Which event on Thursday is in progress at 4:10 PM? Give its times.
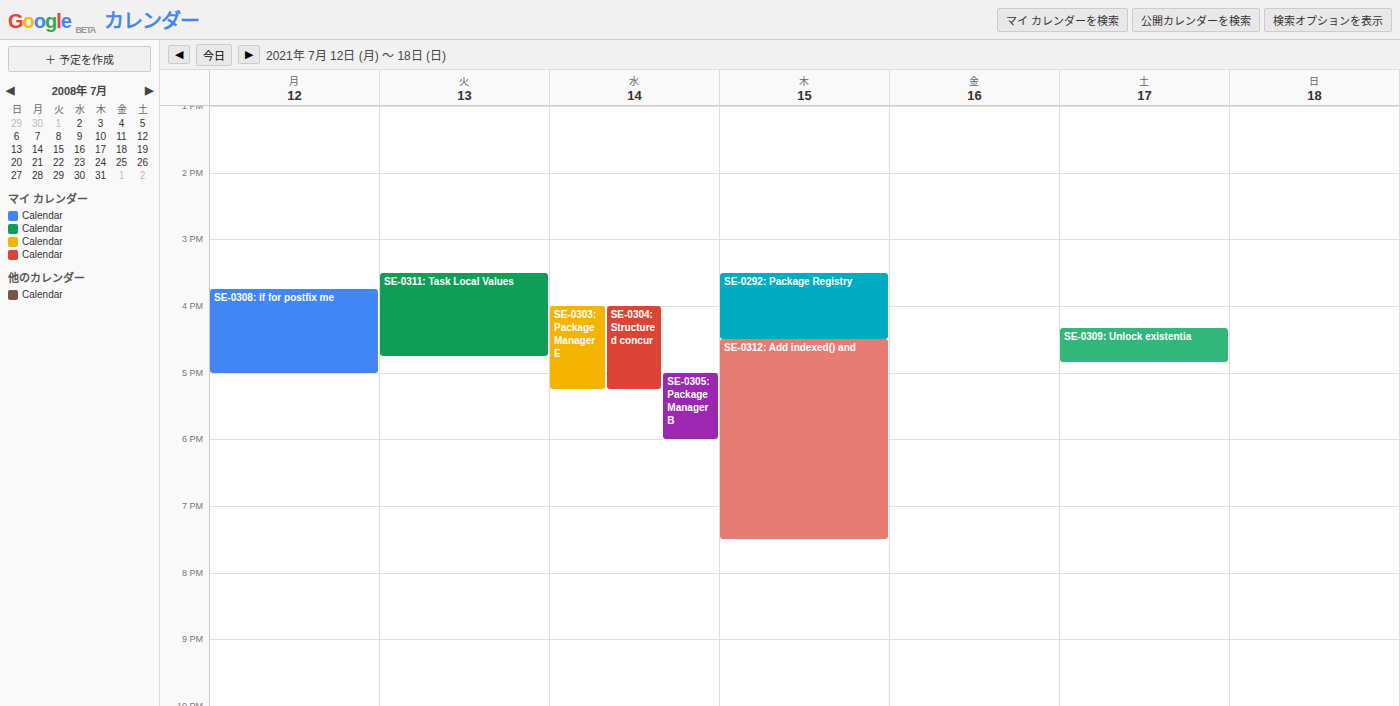
"SE-0292: Package Registry", 3:30 PM to 4:30 PM